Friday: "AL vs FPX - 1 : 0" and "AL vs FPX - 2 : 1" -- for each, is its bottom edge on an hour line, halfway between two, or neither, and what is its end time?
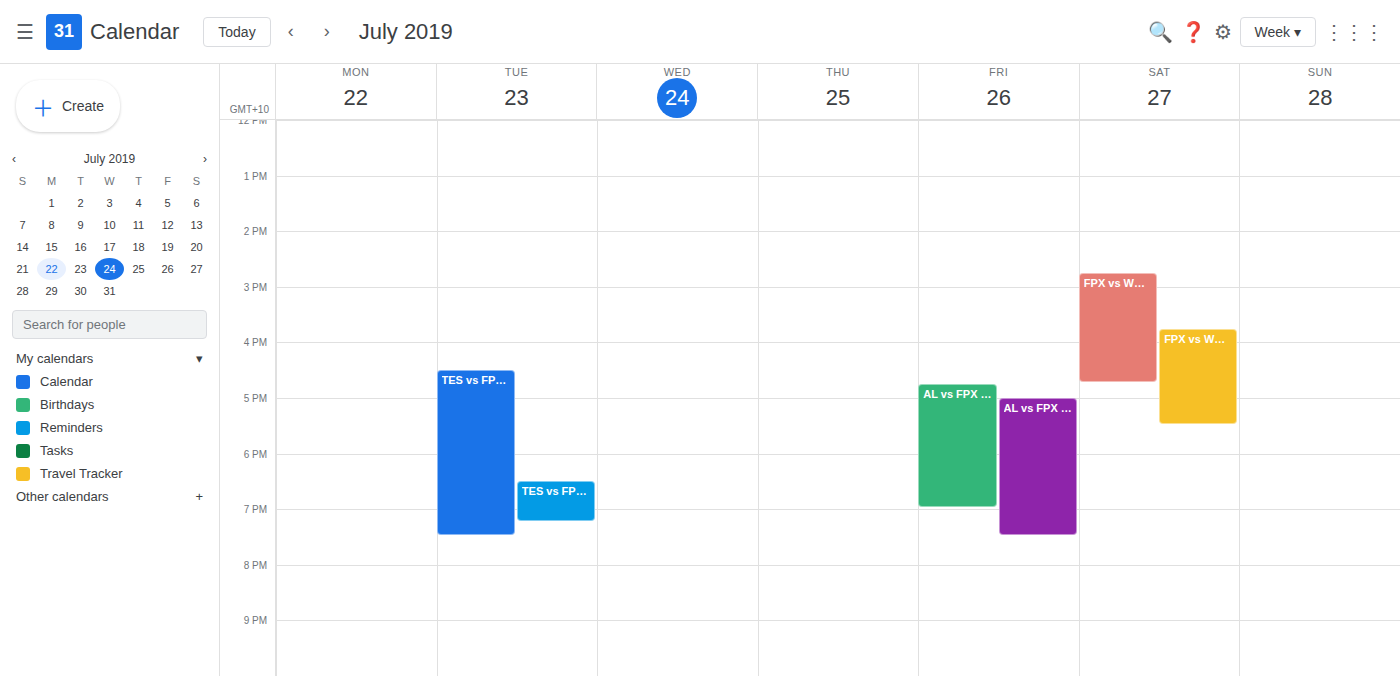
"AL vs FPX - 1 : 0": 7:00 PM, exactly on the 7 PM line. "AL vs FPX - 2 : 1": 7:30 PM, halfway between the 7 PM and 8 PM lines.